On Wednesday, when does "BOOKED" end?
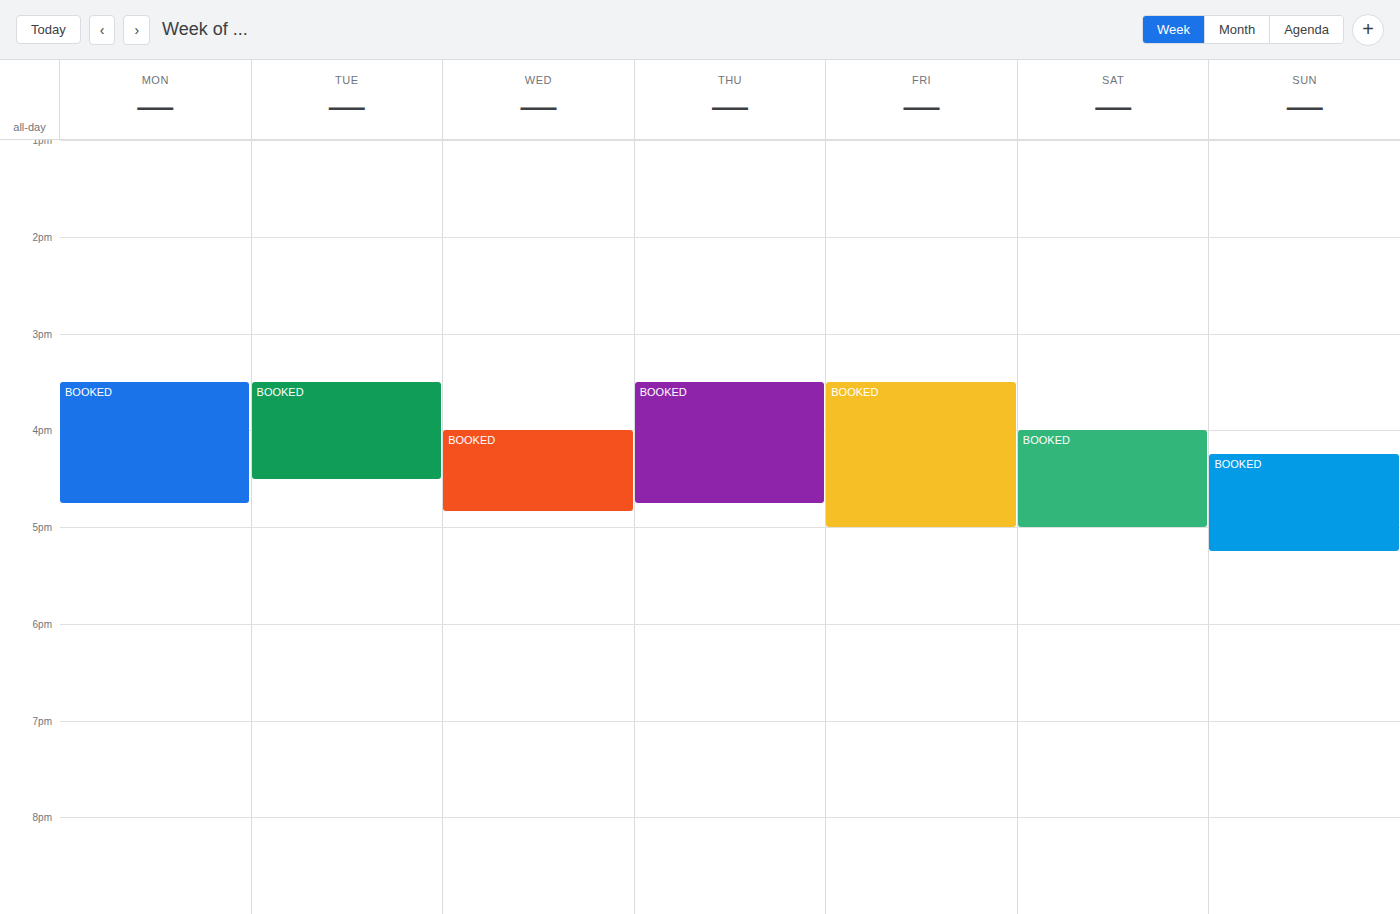
4:50 PM